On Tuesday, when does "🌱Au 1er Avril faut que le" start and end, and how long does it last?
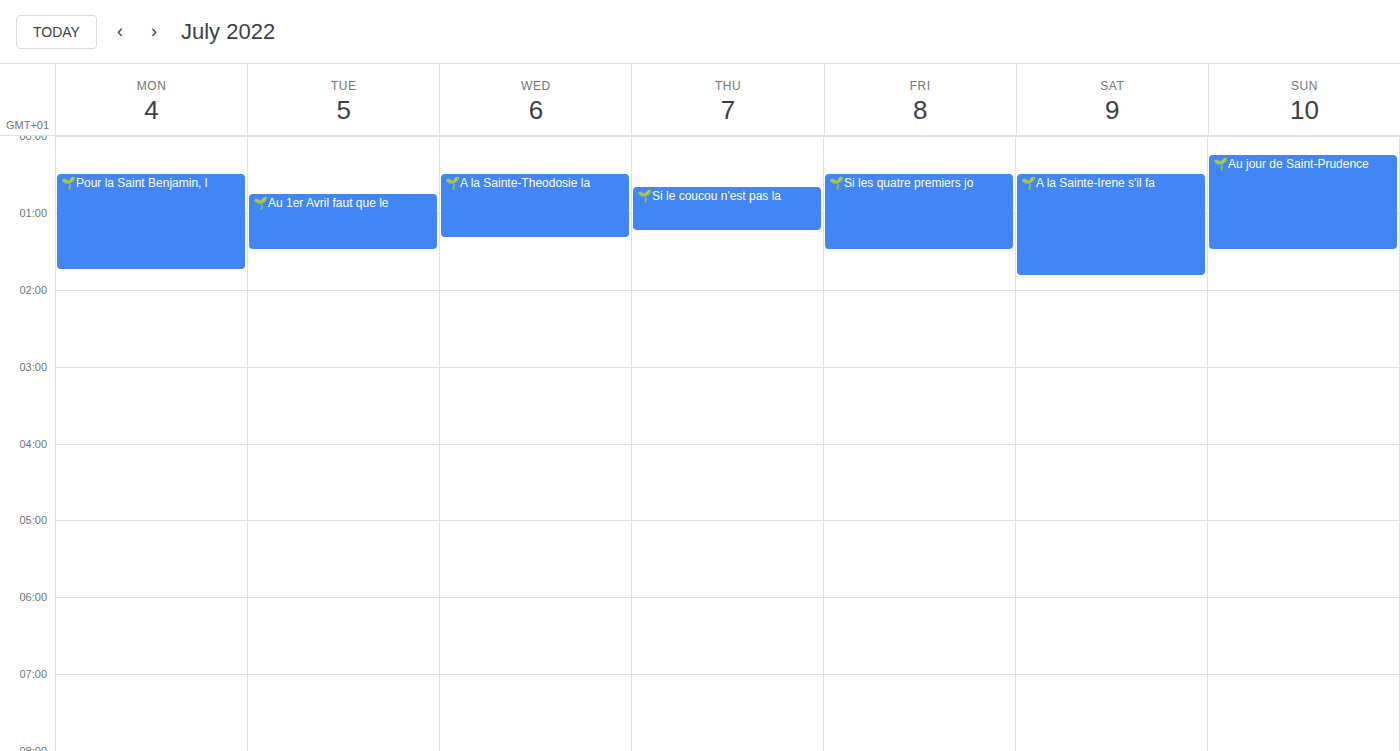
12:45 AM to 1:30 AM, 45 minutes